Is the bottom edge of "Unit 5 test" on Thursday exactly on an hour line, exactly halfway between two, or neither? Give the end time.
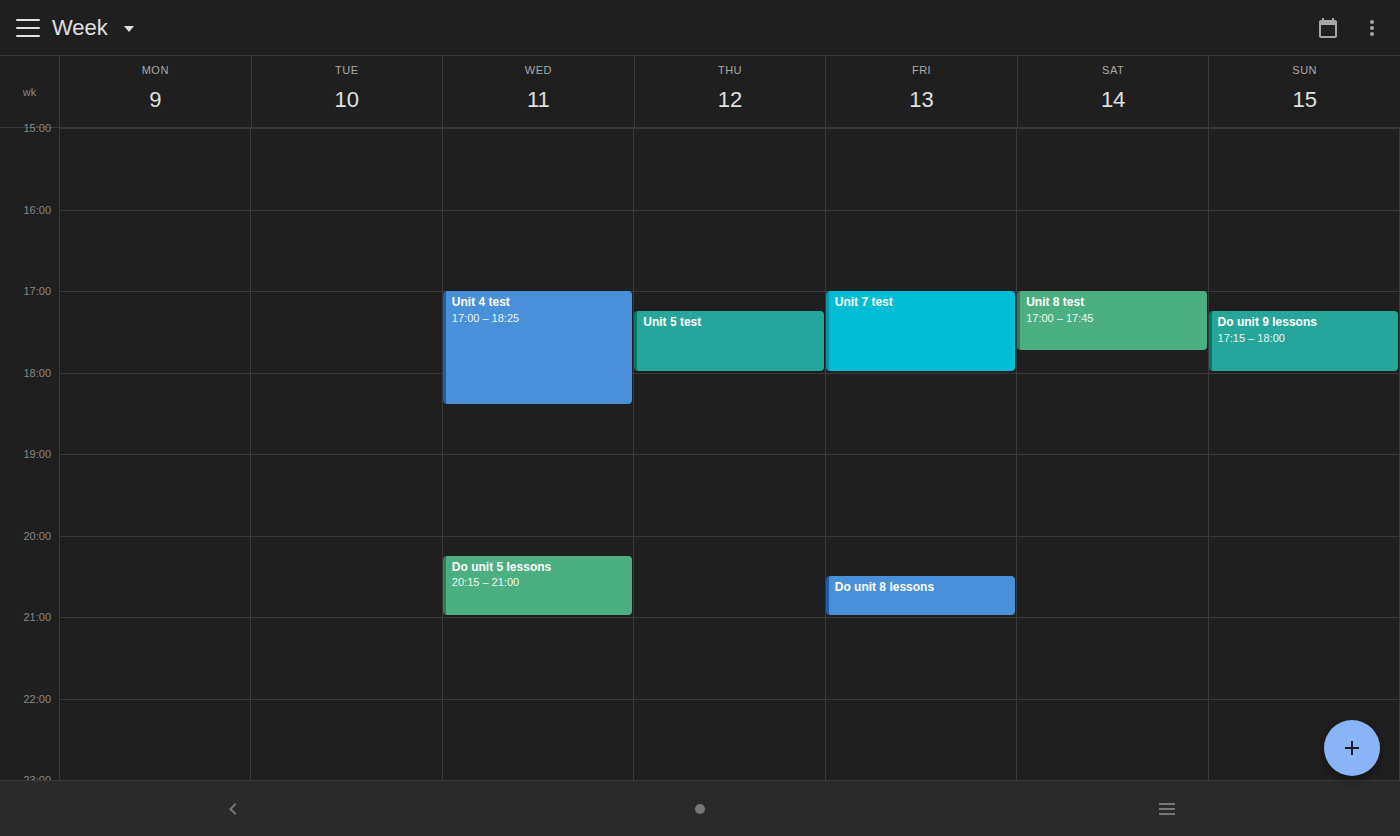
6:00 PM -- exactly on the 6 PM line.